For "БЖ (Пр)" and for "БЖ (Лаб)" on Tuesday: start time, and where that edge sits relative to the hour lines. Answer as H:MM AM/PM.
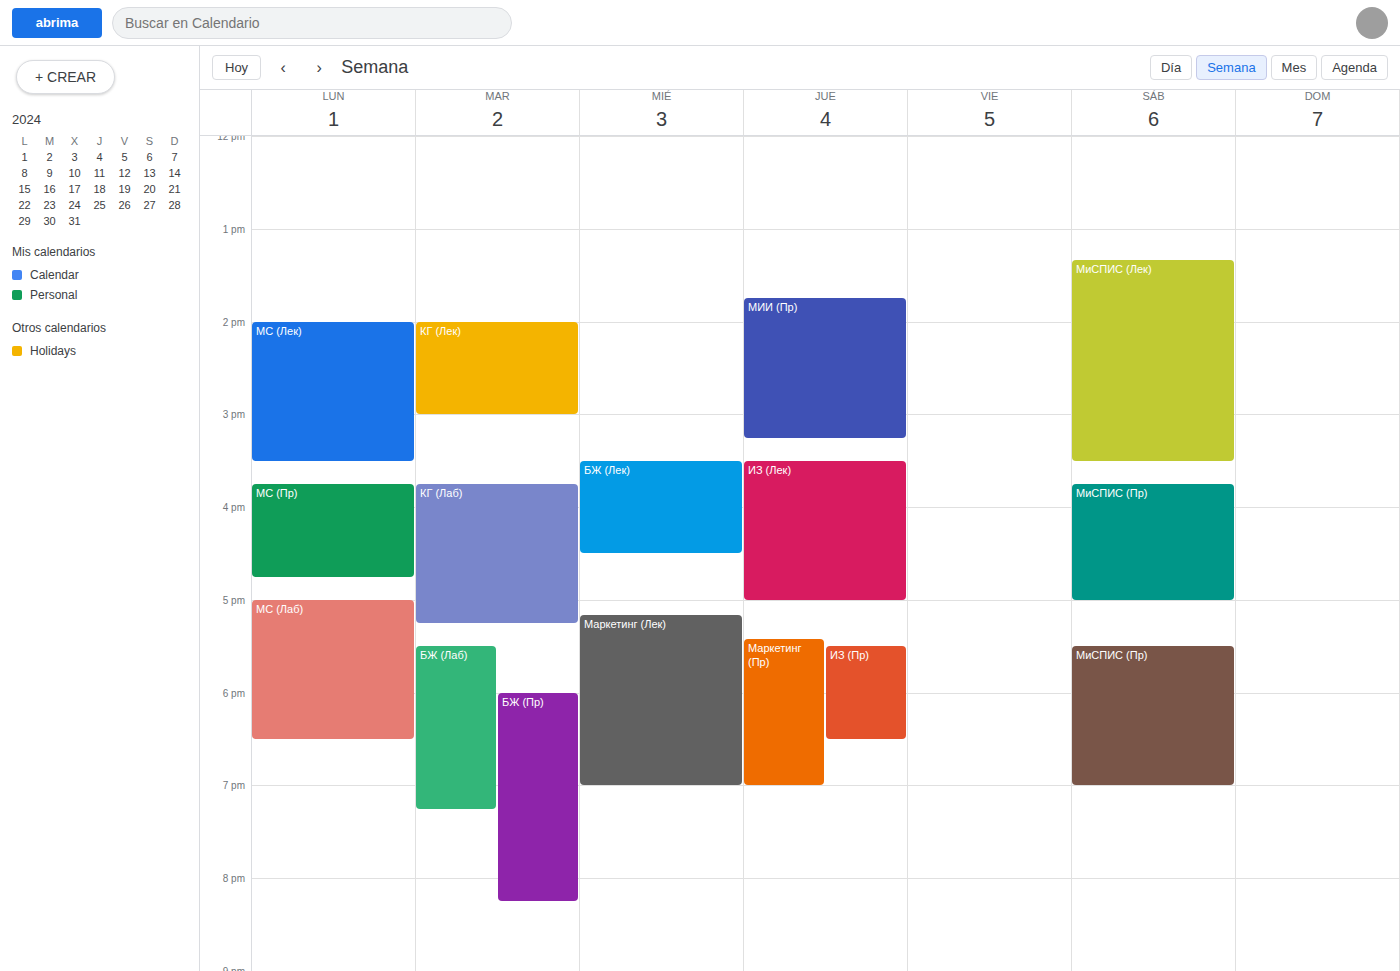
"БЖ (Пр)": 6:00 PM, exactly on the 6 PM line. "БЖ (Лаб)": 5:30 PM, halfway between the 5 PM and 6 PM lines.